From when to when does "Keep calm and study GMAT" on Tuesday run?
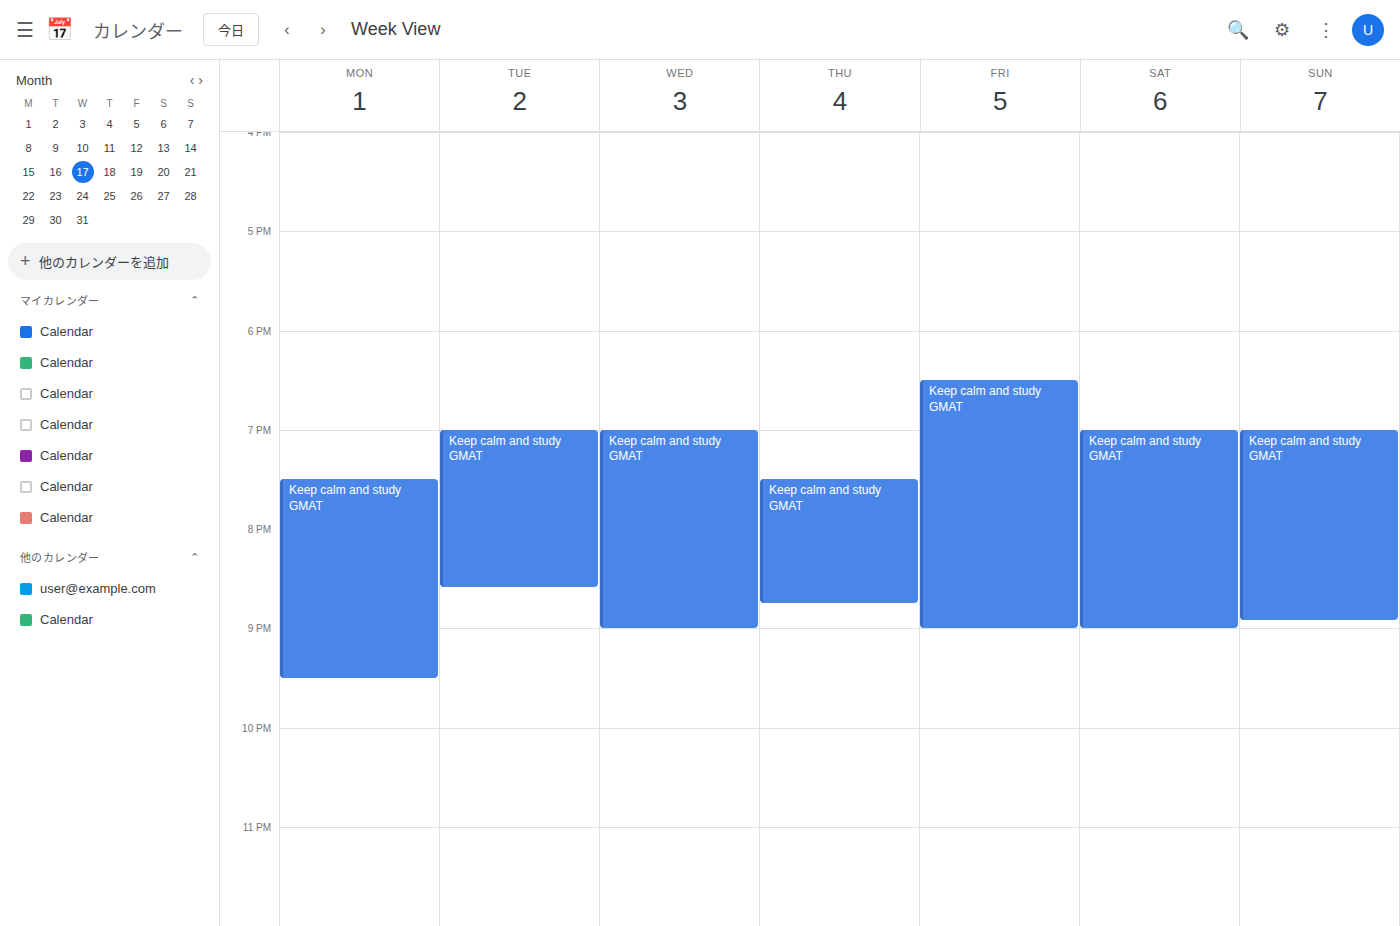
7:00 PM to 8:35 PM